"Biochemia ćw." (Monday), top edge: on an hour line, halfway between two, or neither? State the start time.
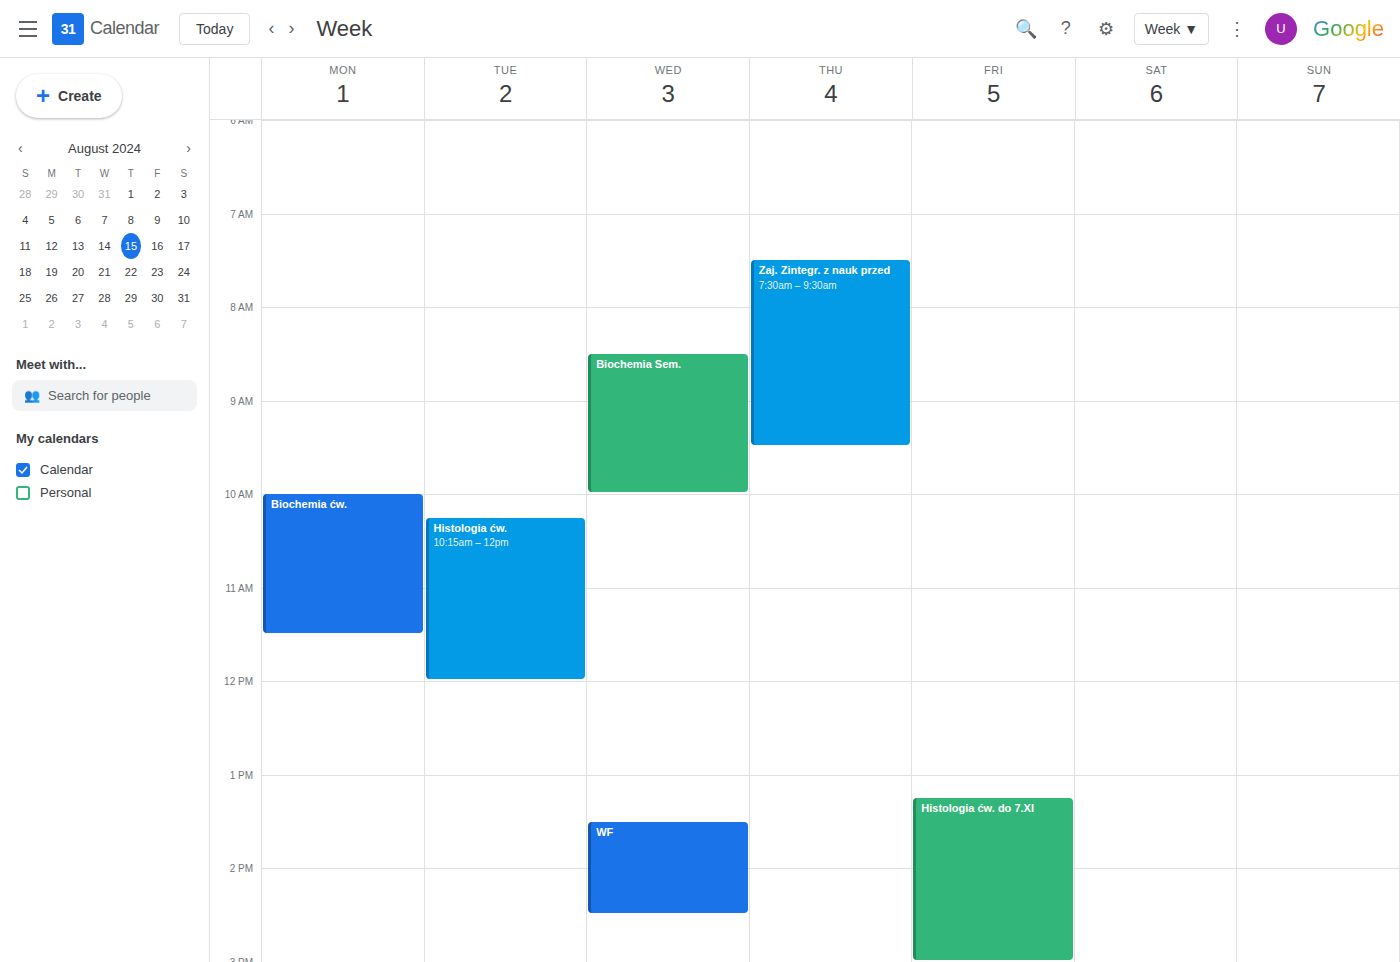
10:00 AM -- exactly on the 10 AM line.